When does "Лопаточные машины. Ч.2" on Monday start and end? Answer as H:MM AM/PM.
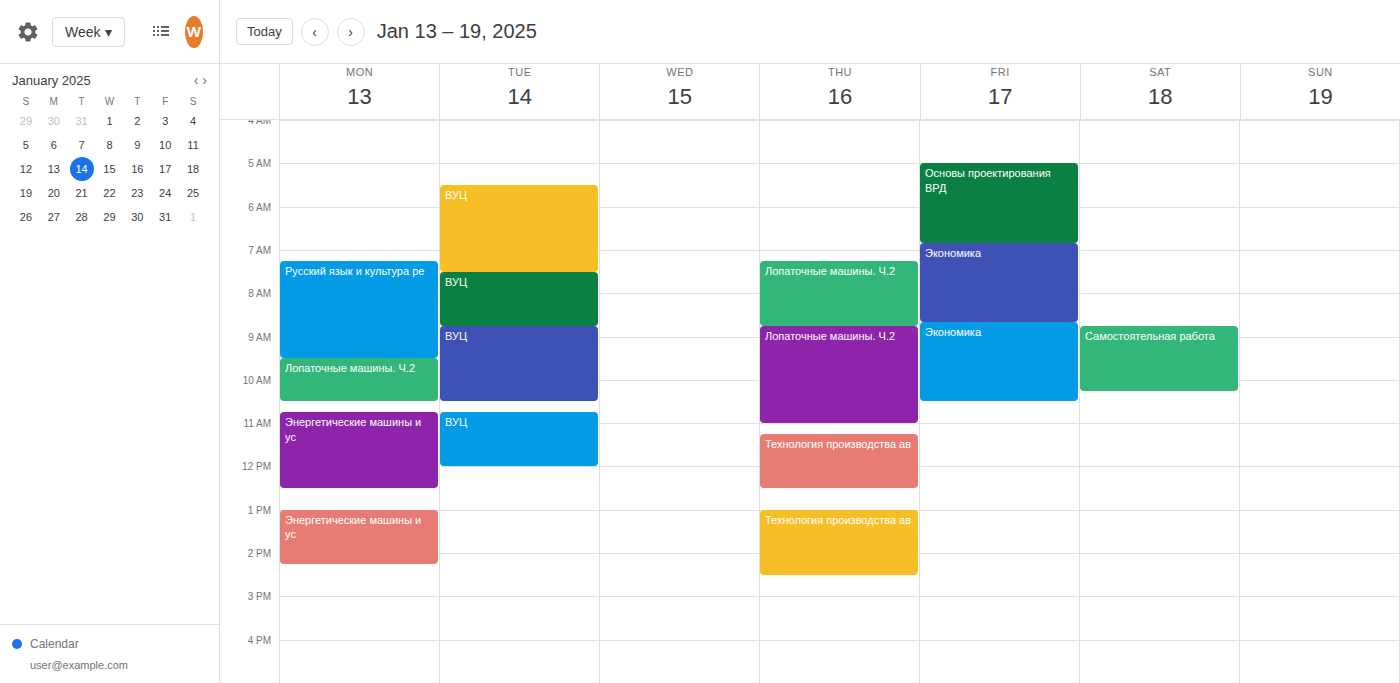
9:30 AM to 10:30 AM